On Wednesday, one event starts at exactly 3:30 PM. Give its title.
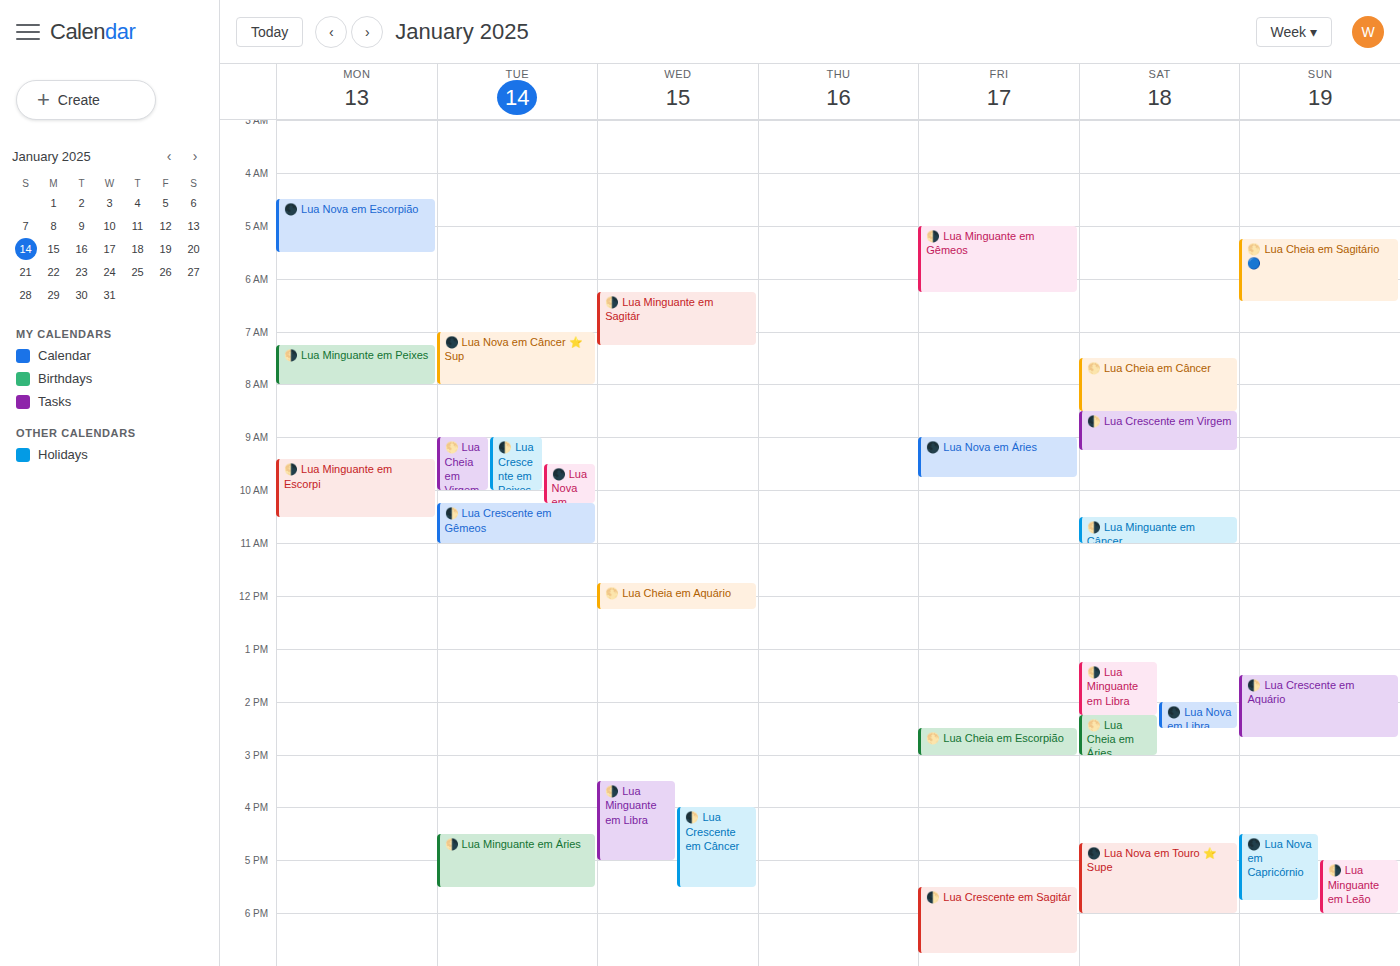
"🌗 Lua Minguante em Libra"